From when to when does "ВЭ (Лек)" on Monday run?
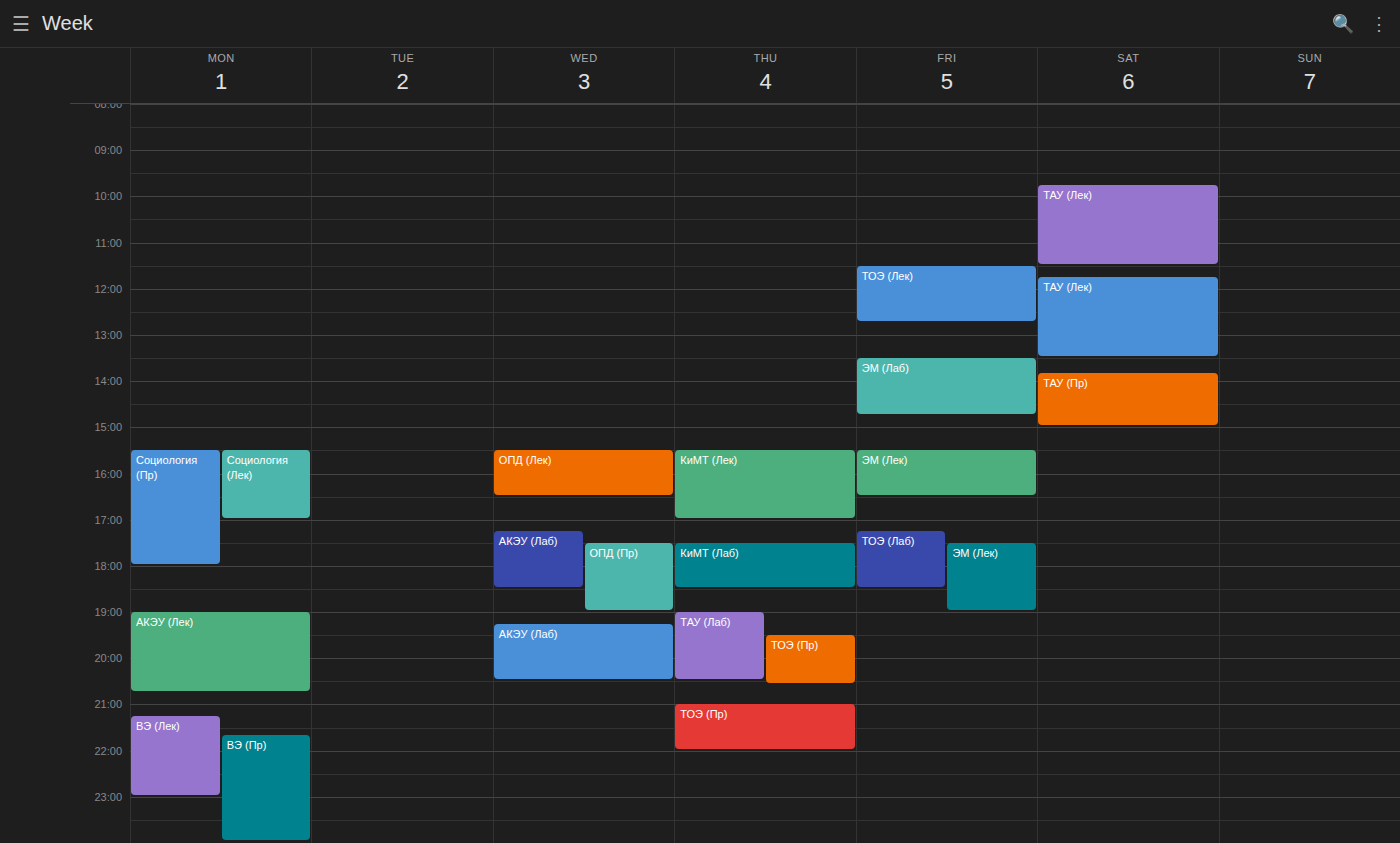
9:15 PM to 11:00 PM